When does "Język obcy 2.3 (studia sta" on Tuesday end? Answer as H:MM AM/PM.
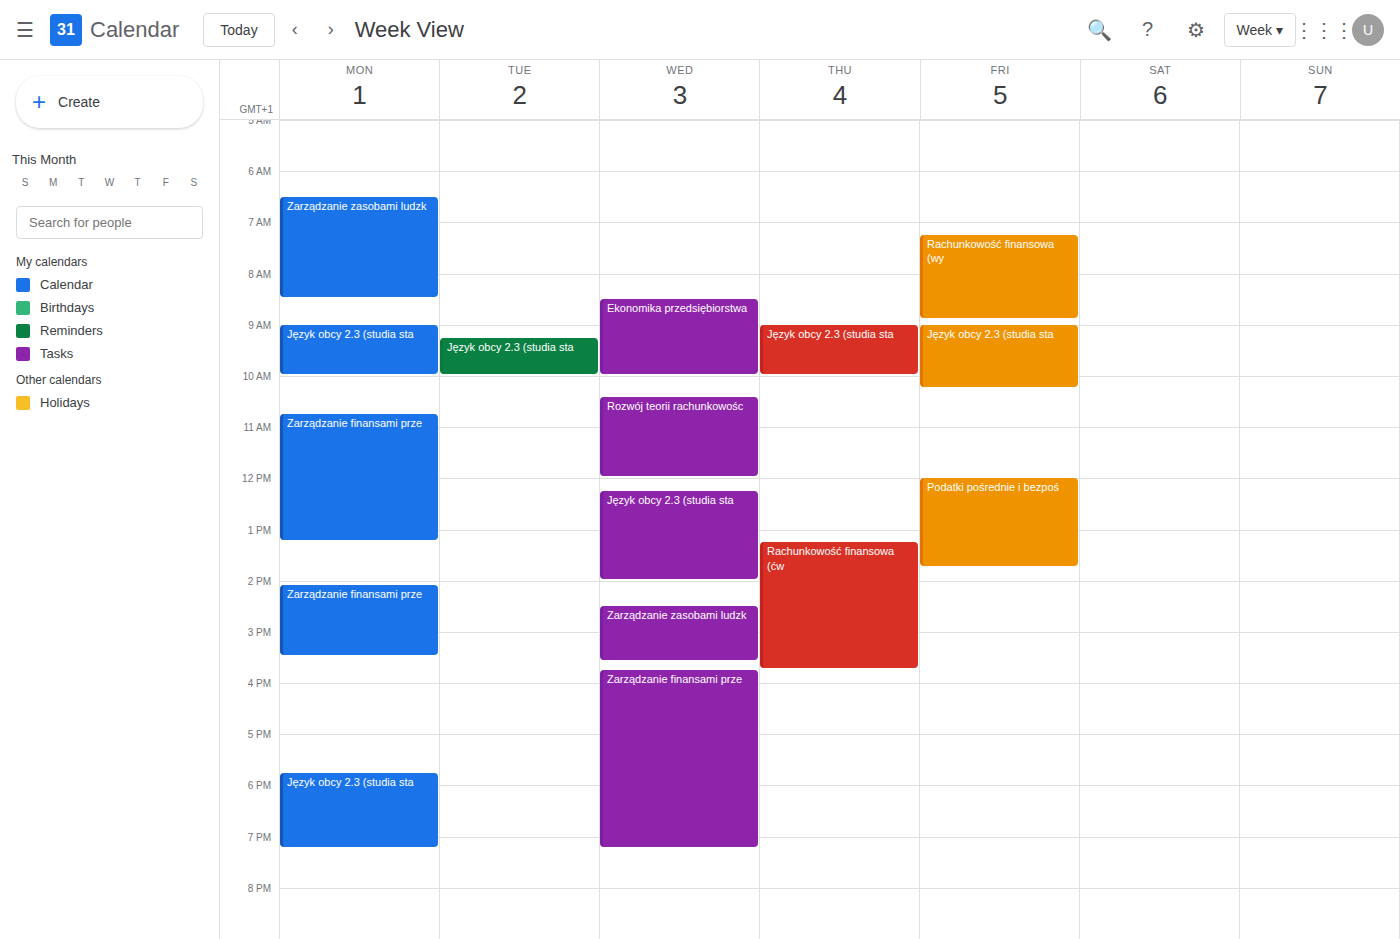
10:00 AM